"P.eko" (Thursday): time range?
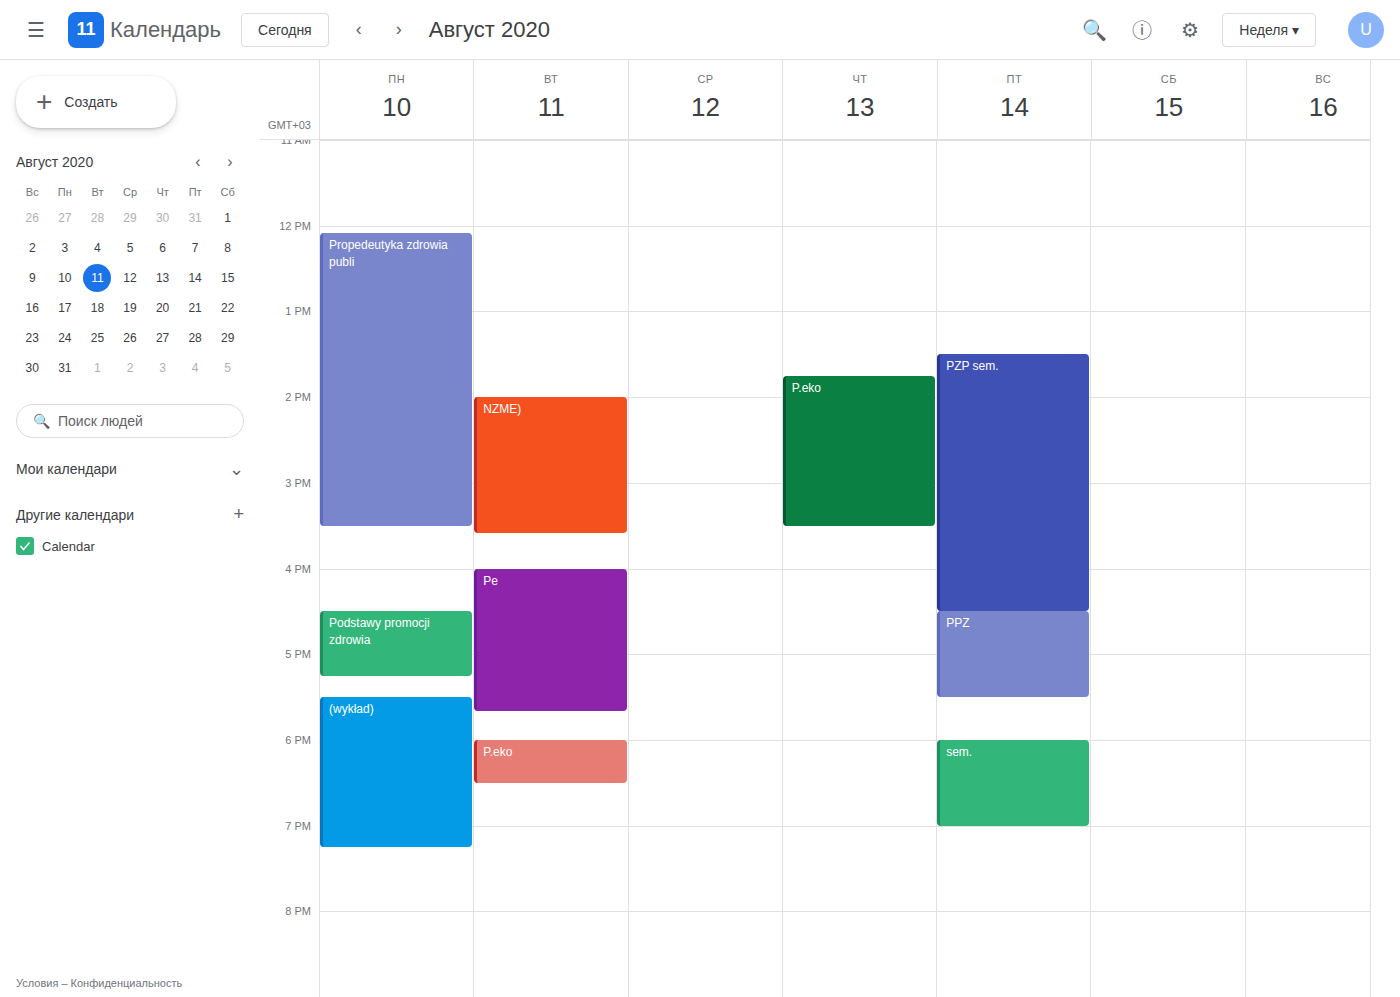
1:45 PM to 3:30 PM